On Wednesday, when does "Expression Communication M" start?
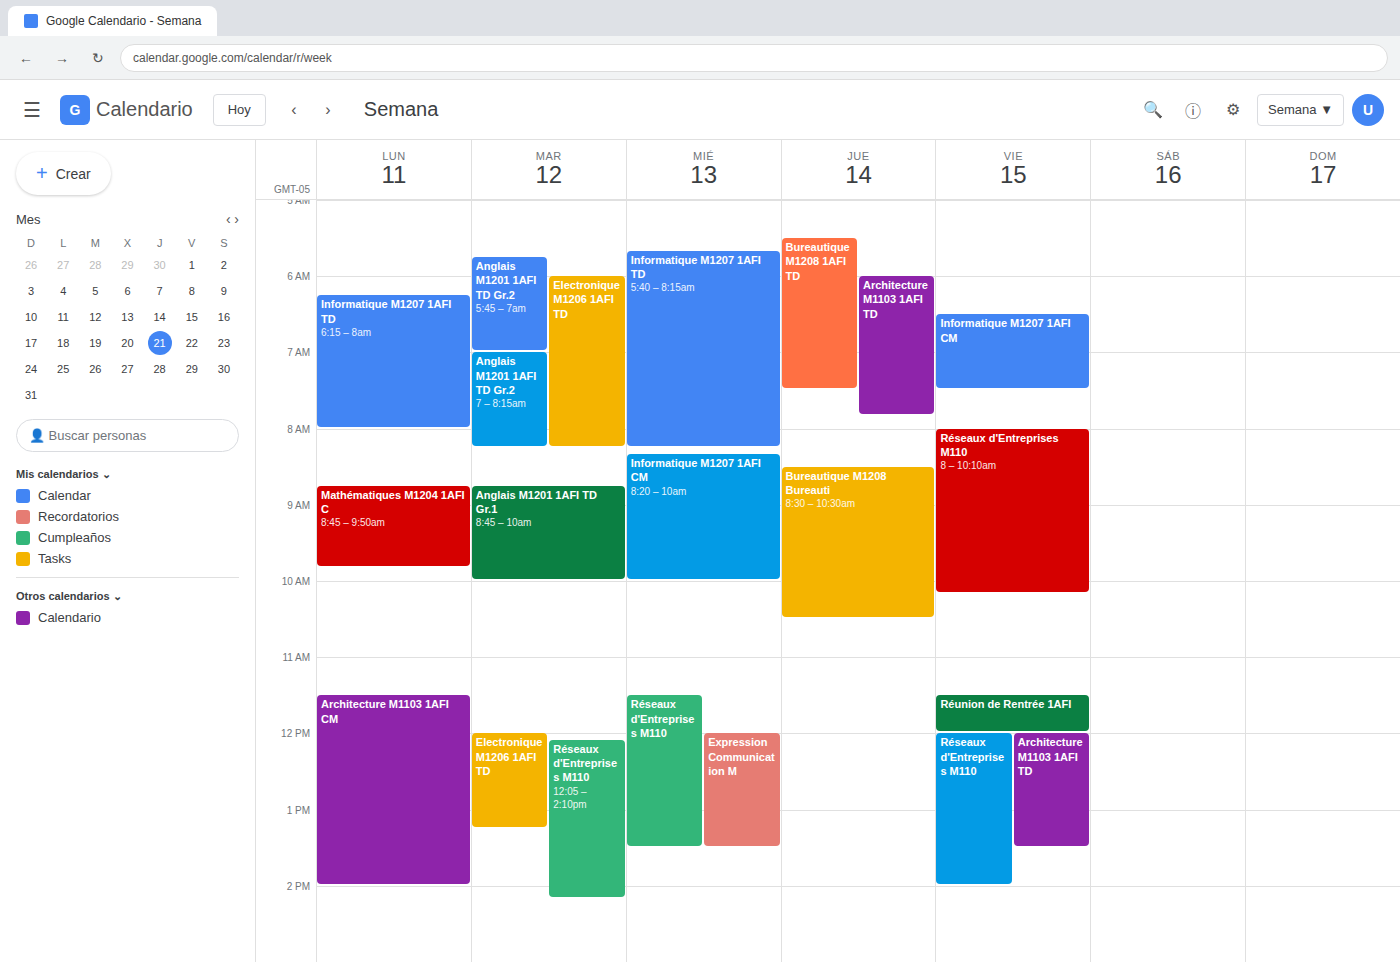
12:00 PM